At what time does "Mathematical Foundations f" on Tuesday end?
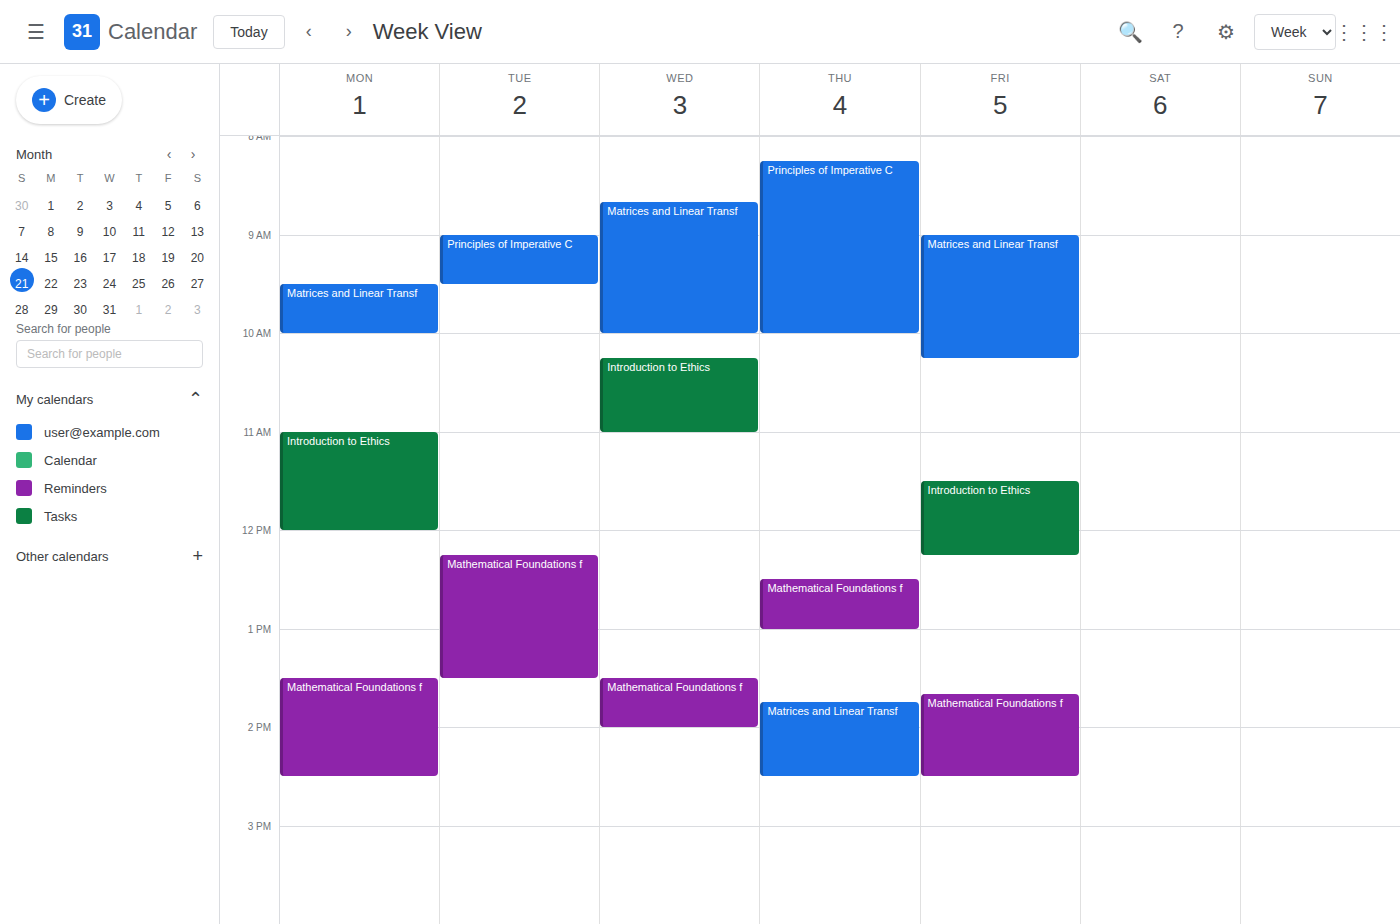
1:30 PM